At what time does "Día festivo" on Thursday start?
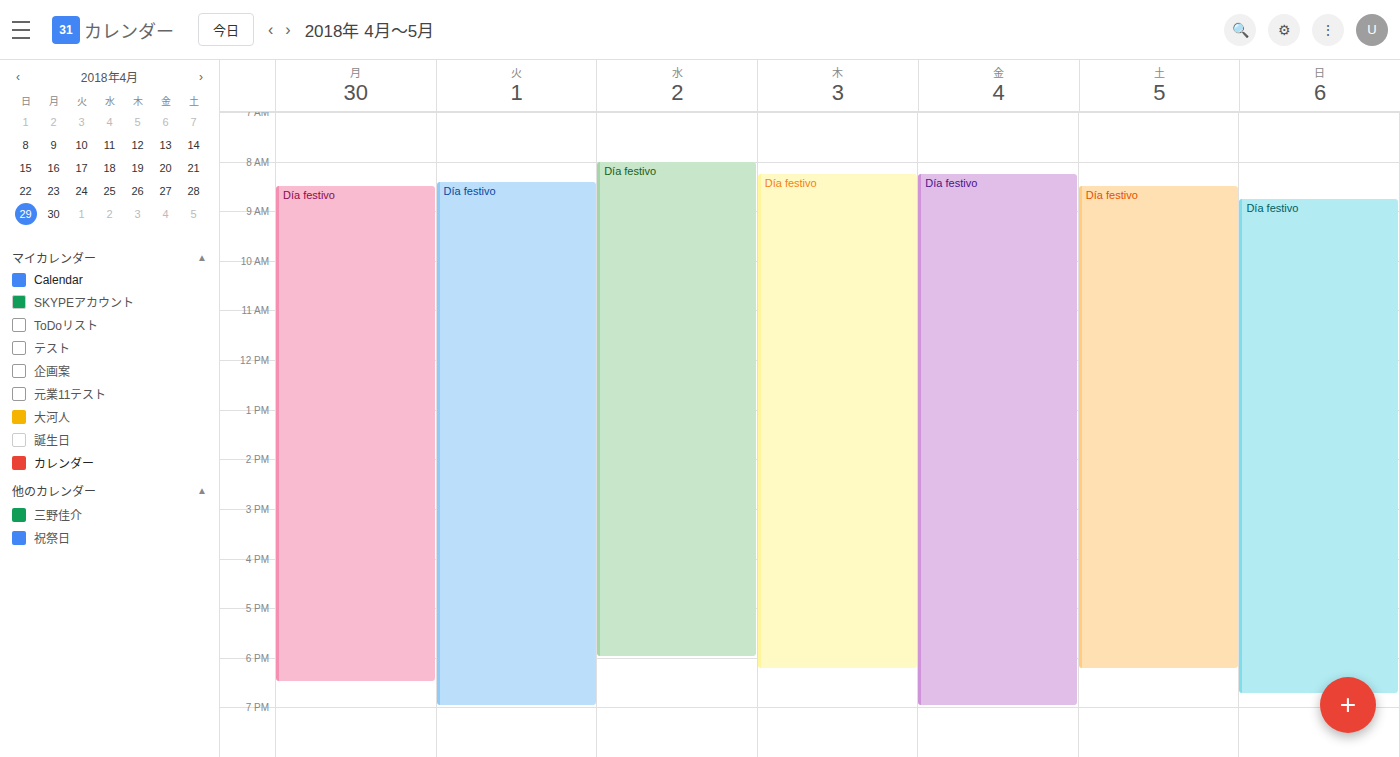
8:15 AM